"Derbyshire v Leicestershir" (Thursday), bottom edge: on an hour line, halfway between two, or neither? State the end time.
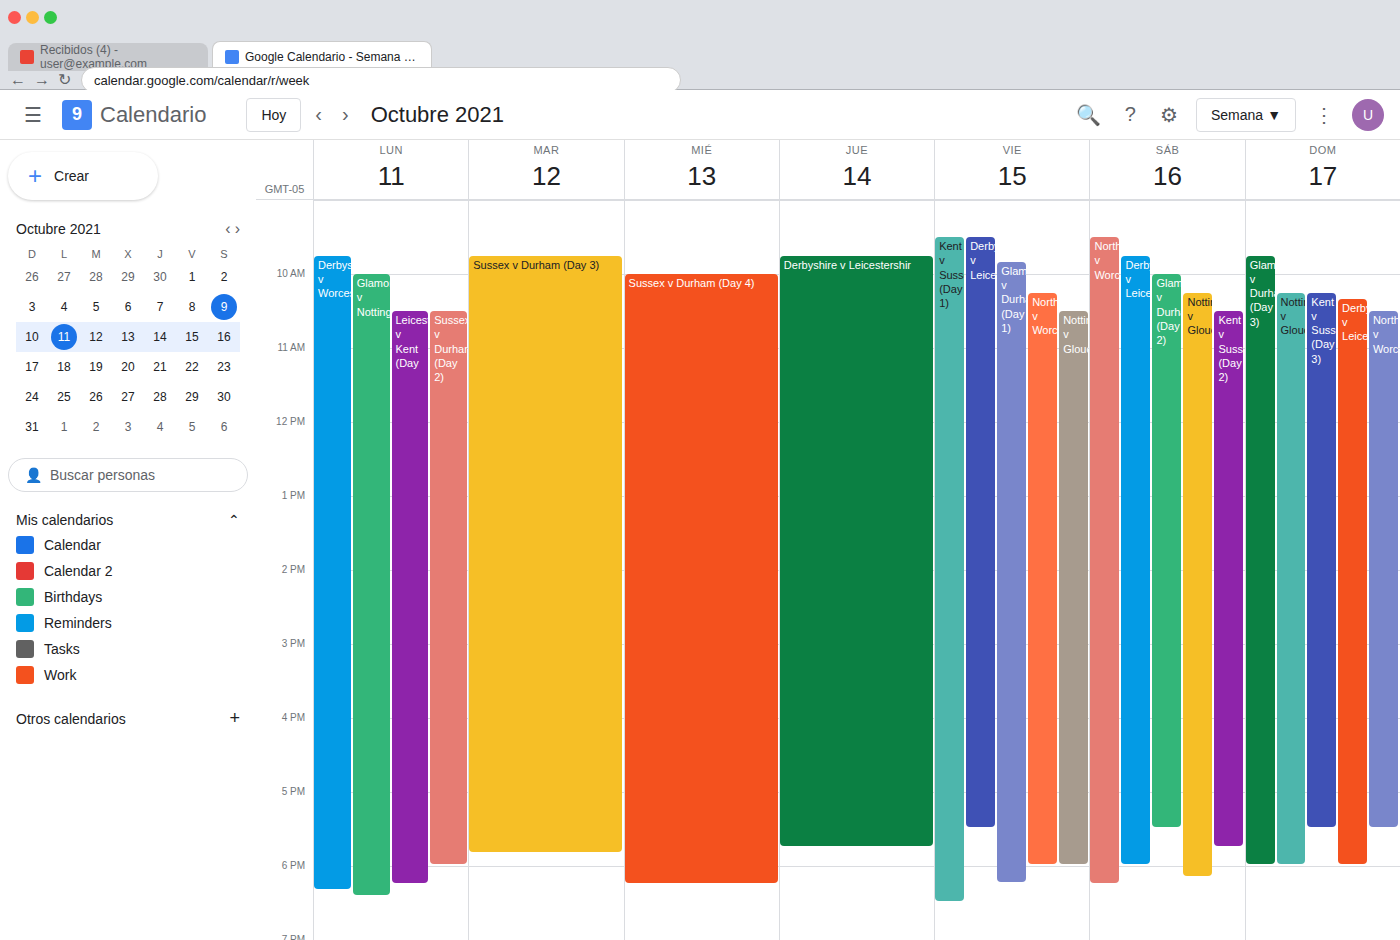
17:45 -- neither: three quarters of the way from the 17:00 line to the 18:00 line.